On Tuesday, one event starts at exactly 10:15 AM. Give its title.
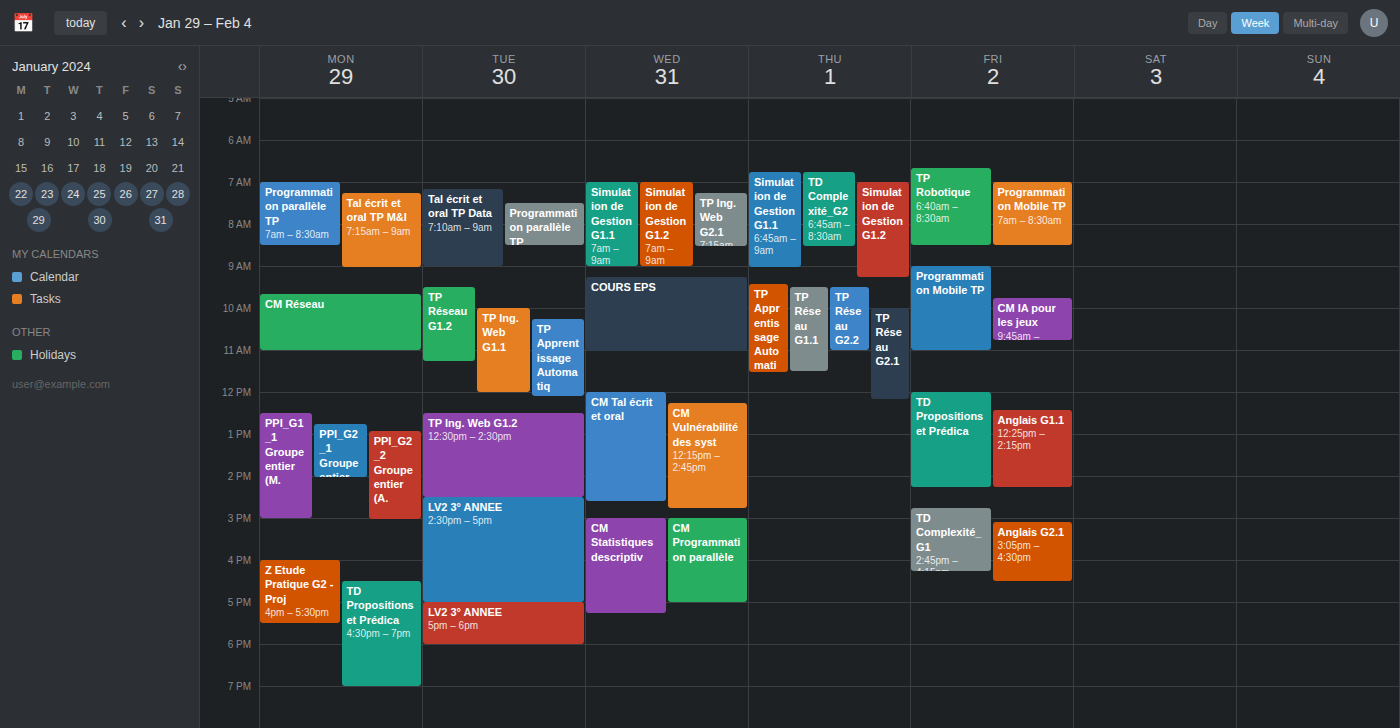
"TP Apprentissage Automatiq"